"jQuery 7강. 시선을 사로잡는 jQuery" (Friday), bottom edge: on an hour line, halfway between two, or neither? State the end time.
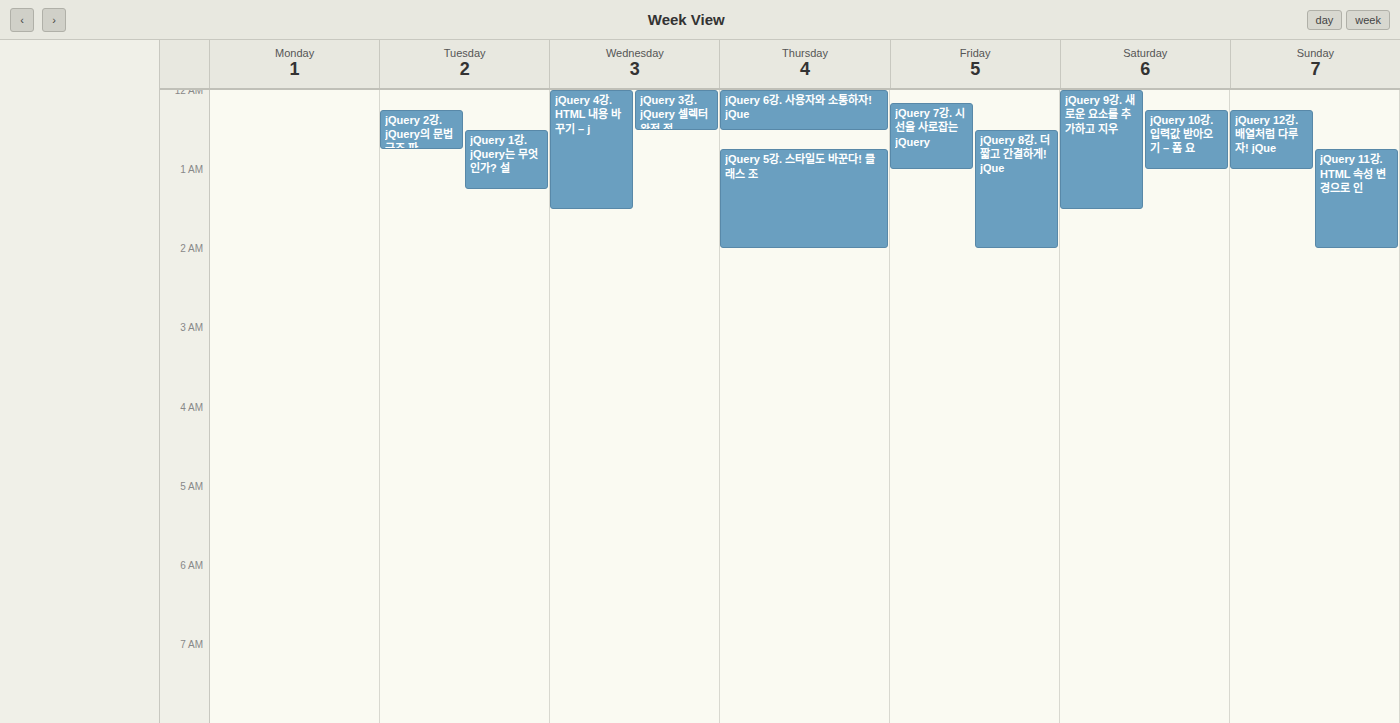
1:00 AM -- exactly on the 1 AM line.